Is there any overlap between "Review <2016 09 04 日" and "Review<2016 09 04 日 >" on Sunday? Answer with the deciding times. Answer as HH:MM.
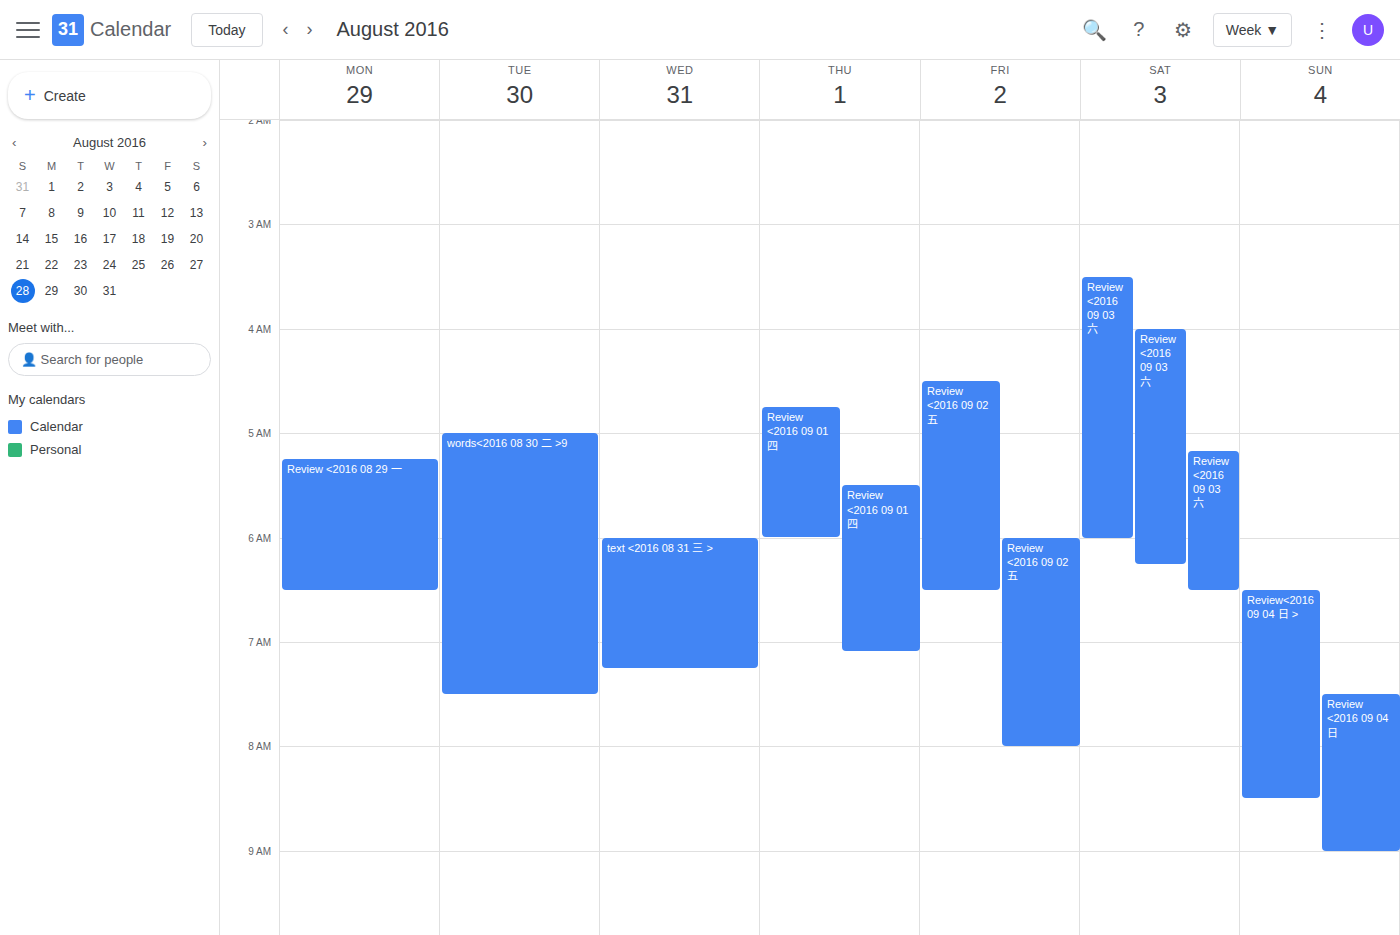
"Review <2016 09 04 日" starts at 07:30, before "Review<2016 09 04 日 >" ends at 08:30 -- they overlap.